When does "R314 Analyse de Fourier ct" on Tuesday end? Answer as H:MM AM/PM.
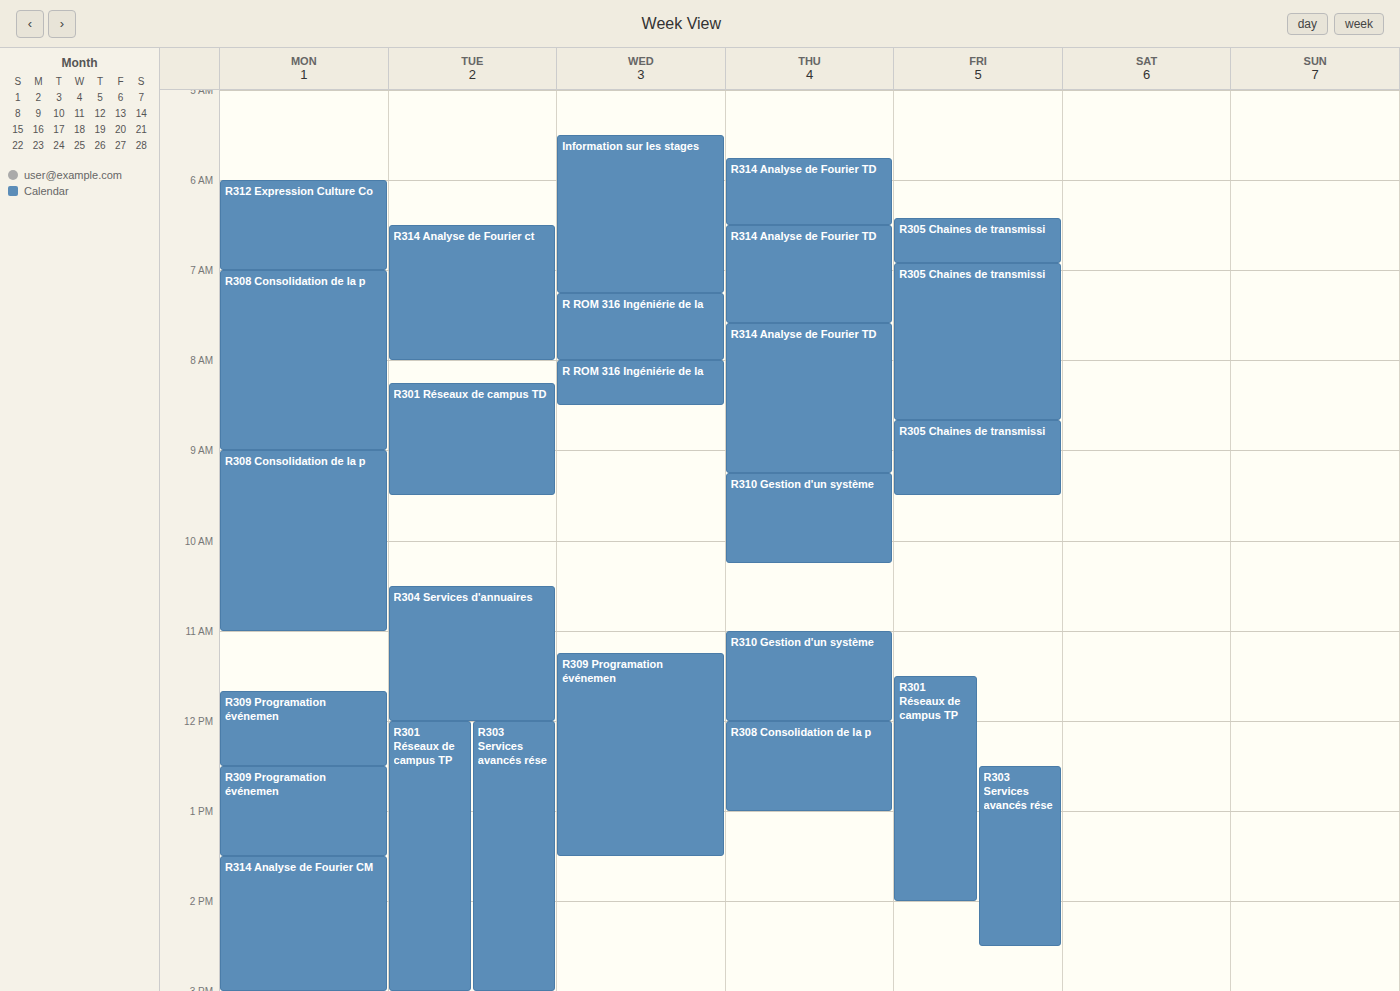
8:00 AM